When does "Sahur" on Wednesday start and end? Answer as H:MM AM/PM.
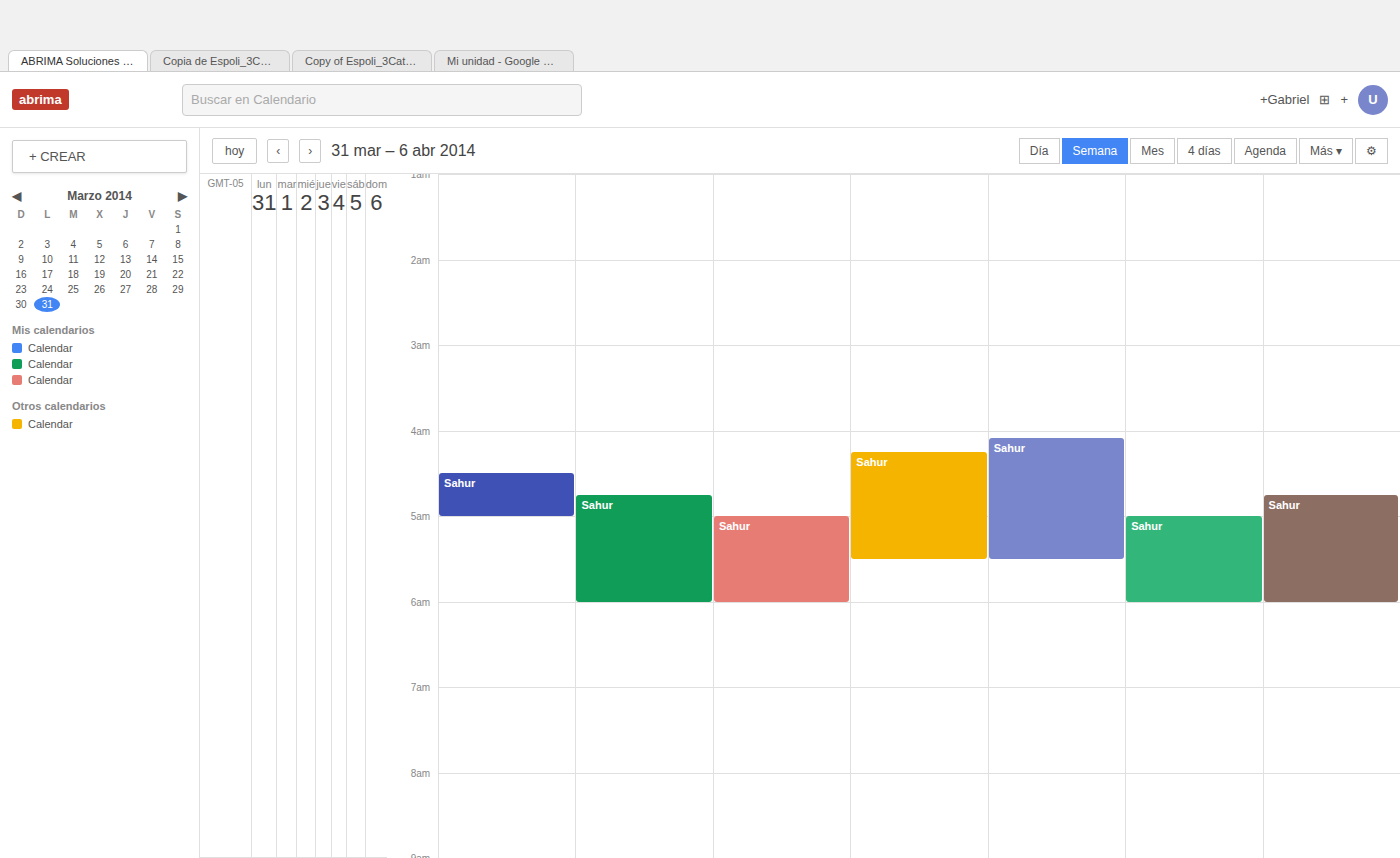
5:00 AM to 6:00 AM